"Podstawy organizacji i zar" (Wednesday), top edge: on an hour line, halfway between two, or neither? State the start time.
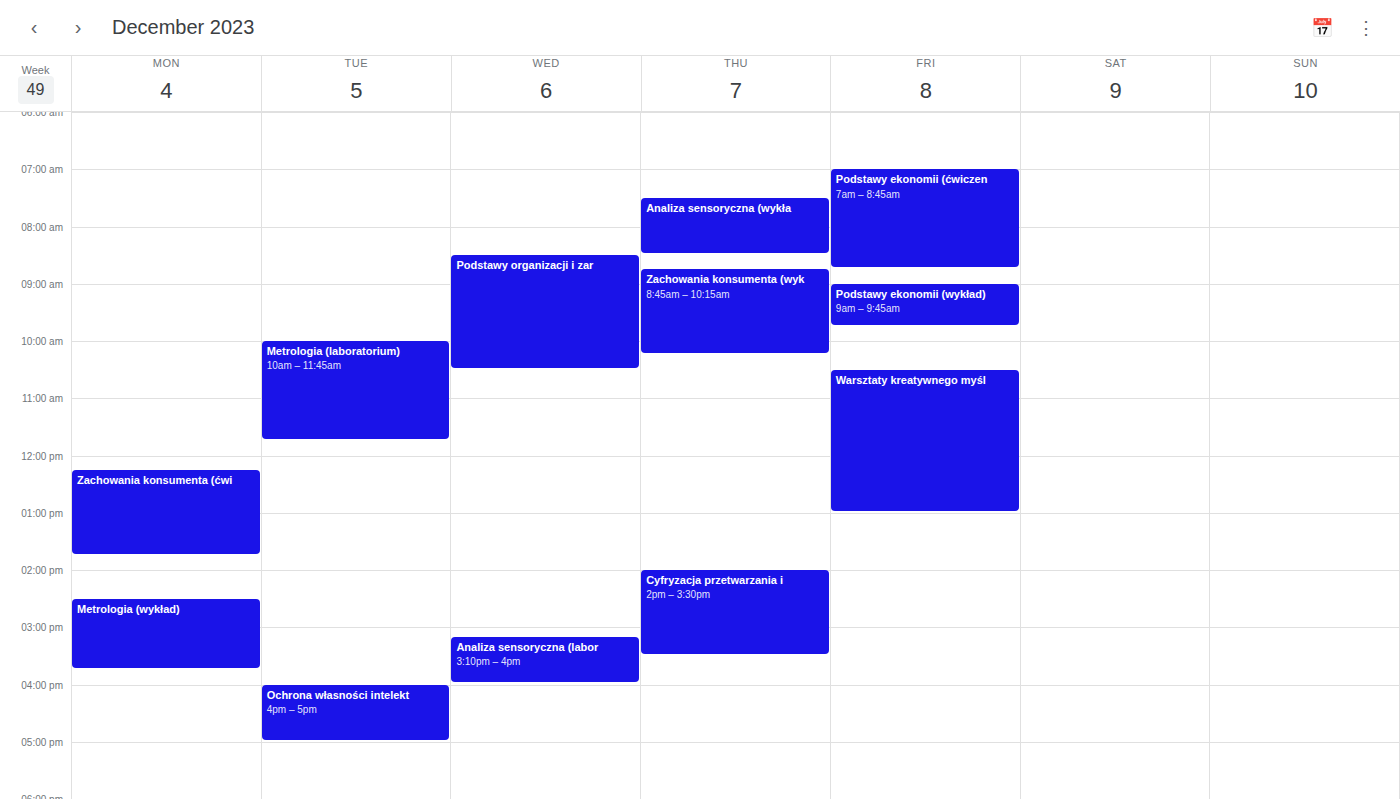
8:30 AM -- halfway between the 8 AM and 9 AM lines.